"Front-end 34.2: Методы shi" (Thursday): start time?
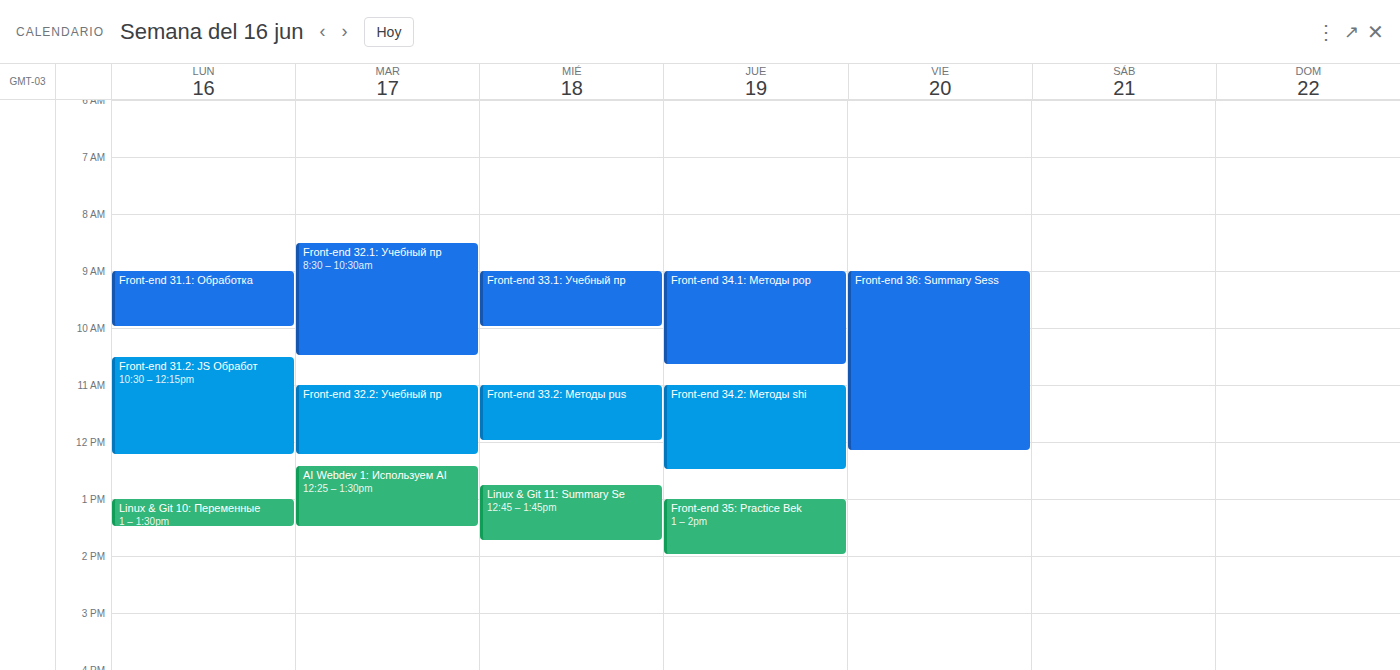
11:00 AM